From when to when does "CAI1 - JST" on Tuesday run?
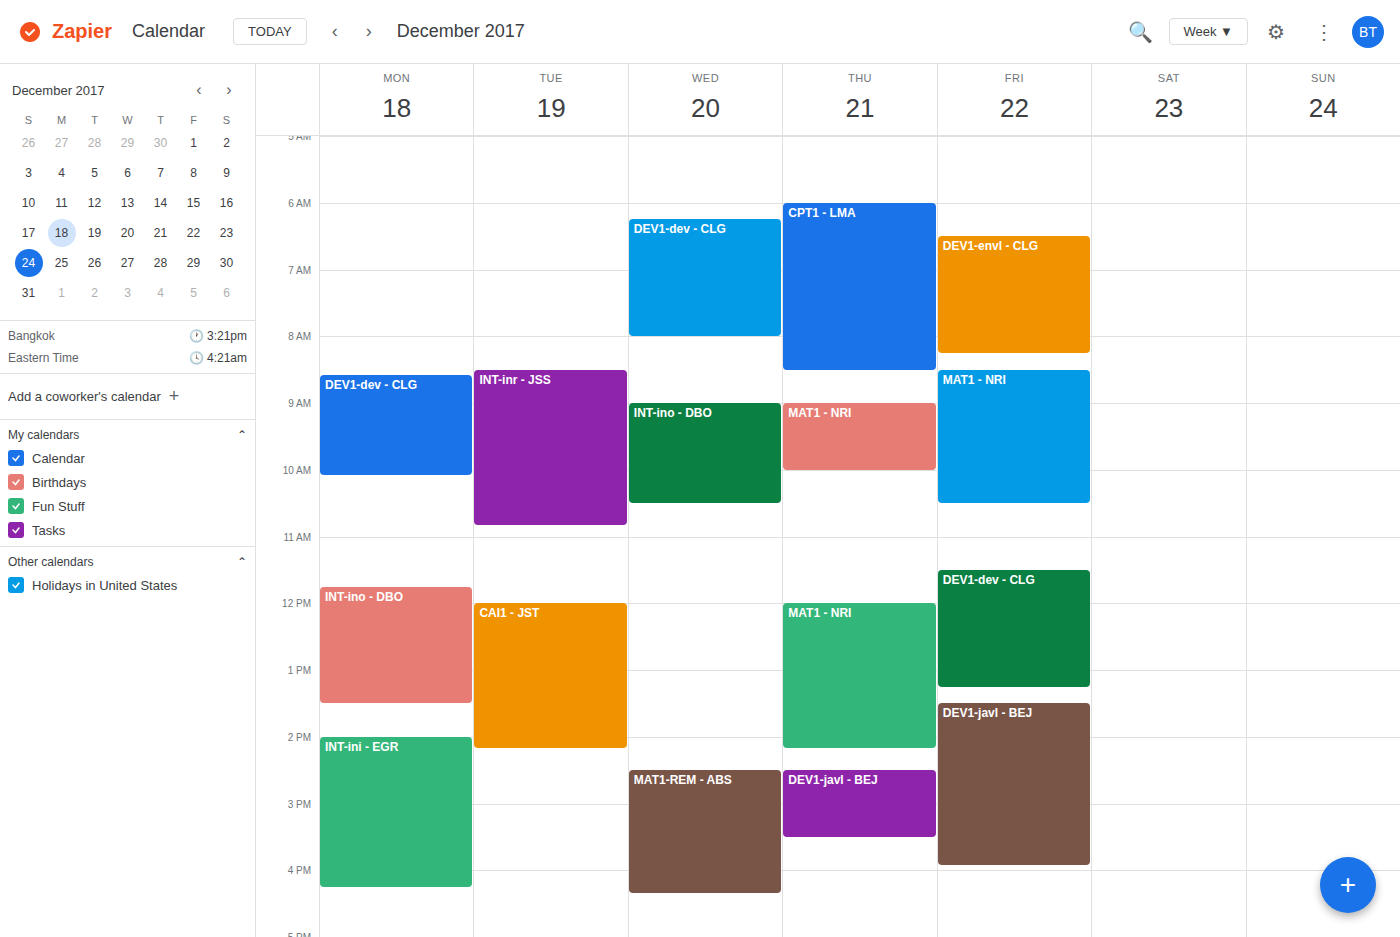
12:00 PM to 2:10 PM